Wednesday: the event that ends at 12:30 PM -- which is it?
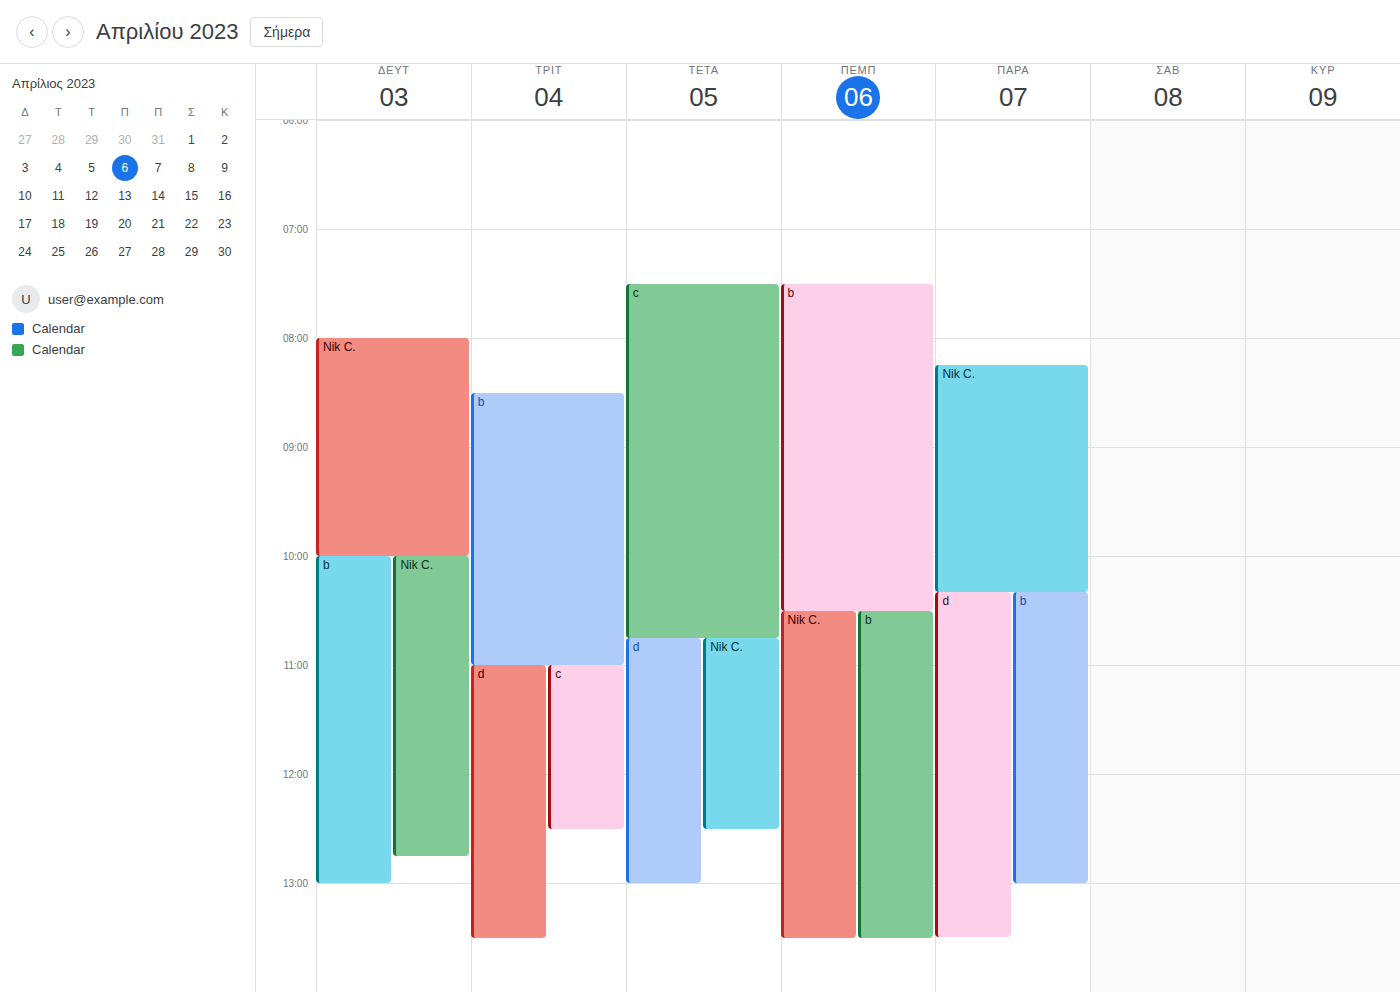
"Nik C."